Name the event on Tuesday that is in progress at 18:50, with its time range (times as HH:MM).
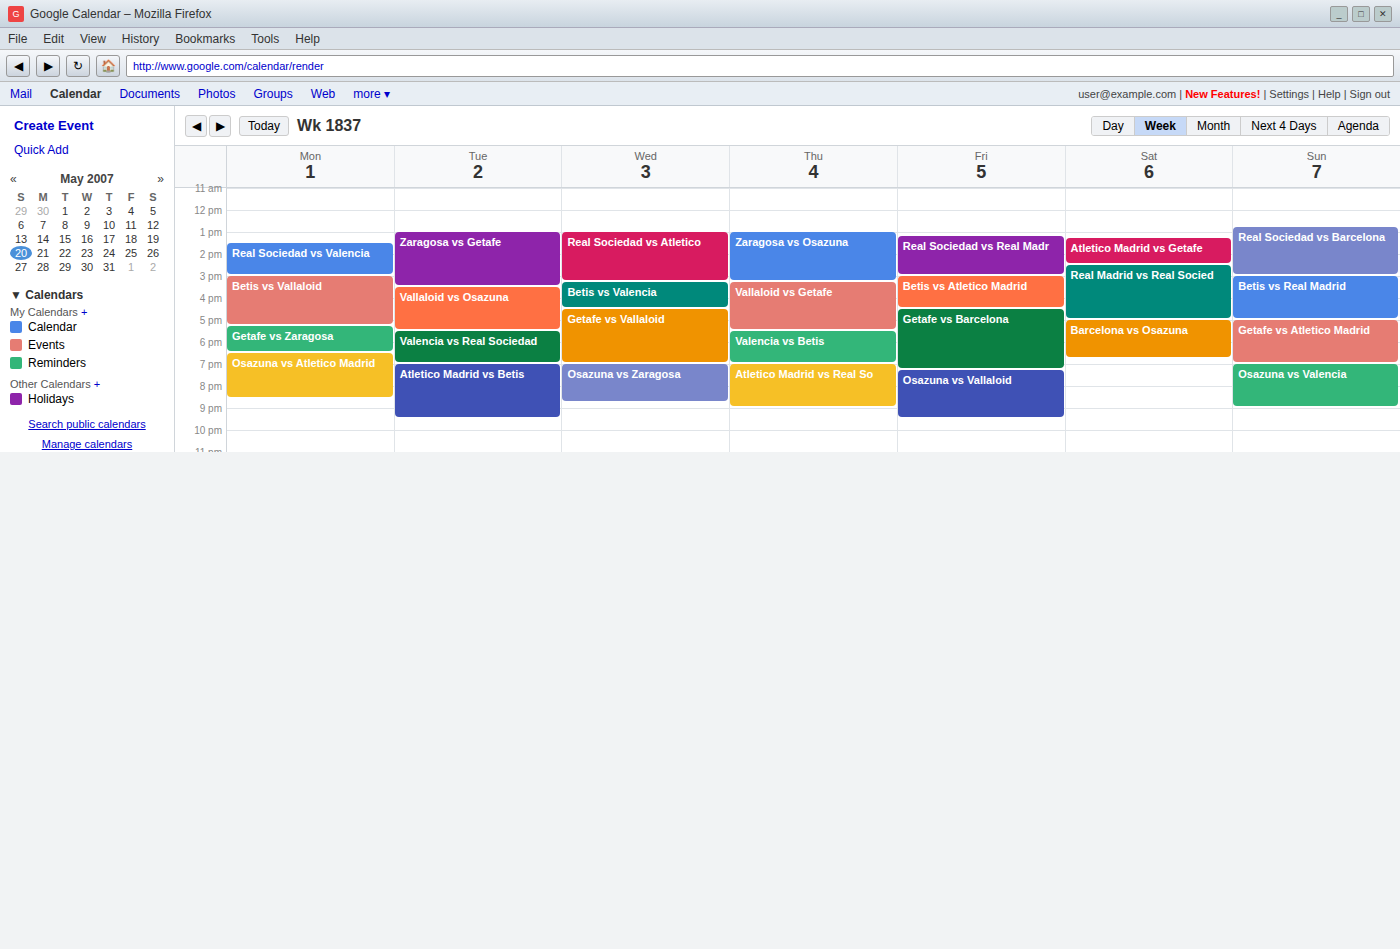
"Valencia vs Real Sociedad", 17:30 to 19:00